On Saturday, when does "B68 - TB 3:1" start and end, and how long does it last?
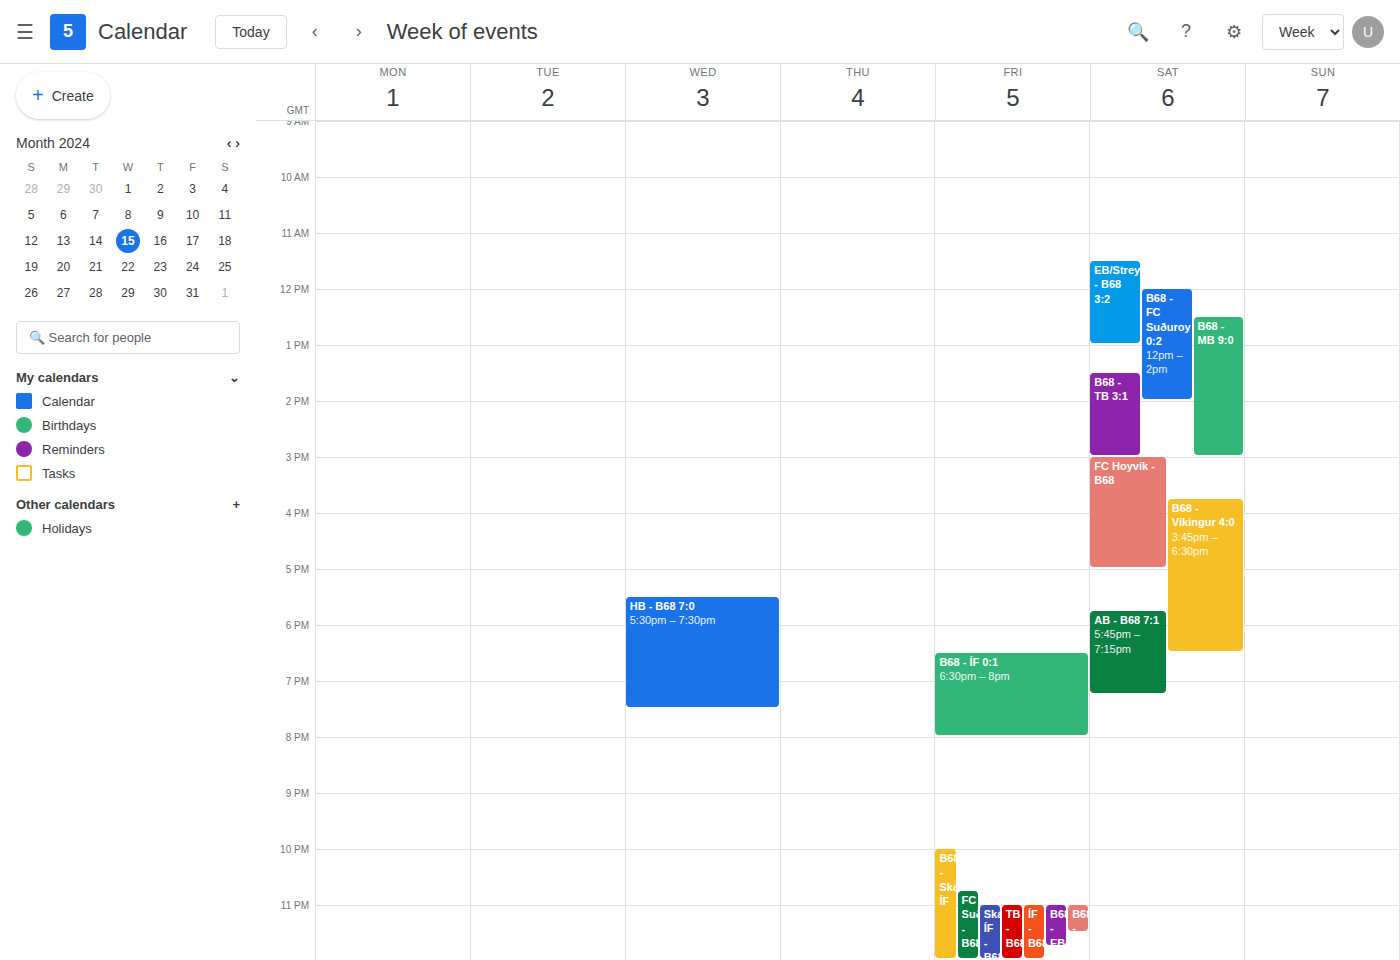
1:30 PM to 3:00 PM, 1 hour 30 minutes